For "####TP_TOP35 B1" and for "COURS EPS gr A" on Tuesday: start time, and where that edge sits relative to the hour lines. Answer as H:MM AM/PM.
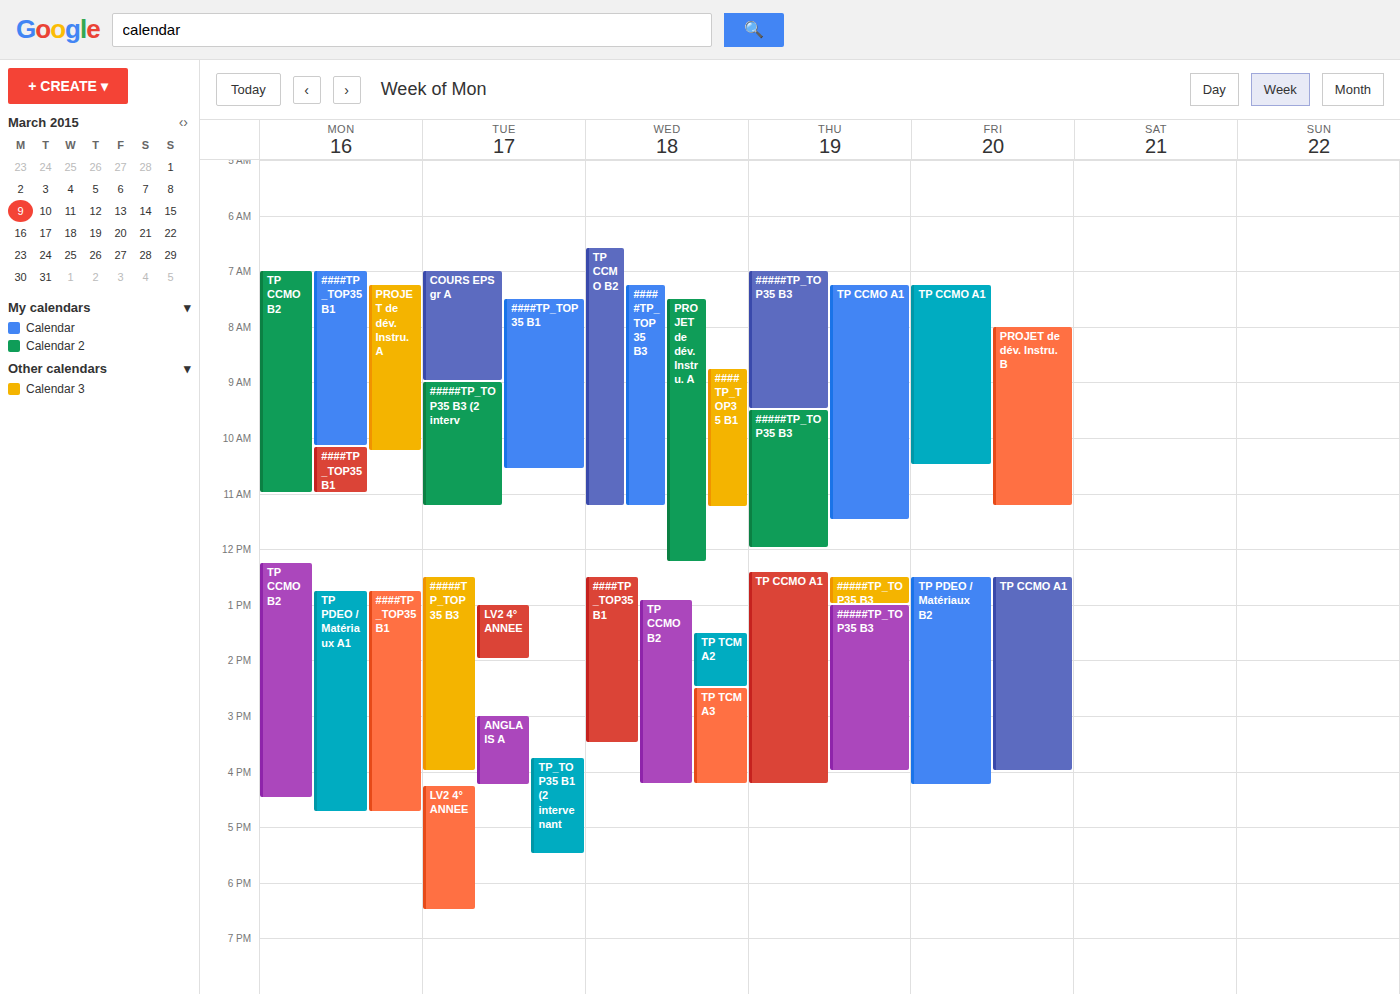
"####TP_TOP35 B1": 7:30 AM, halfway between the 7 AM and 8 AM lines. "COURS EPS gr A": 7:00 AM, exactly on the 7 AM line.